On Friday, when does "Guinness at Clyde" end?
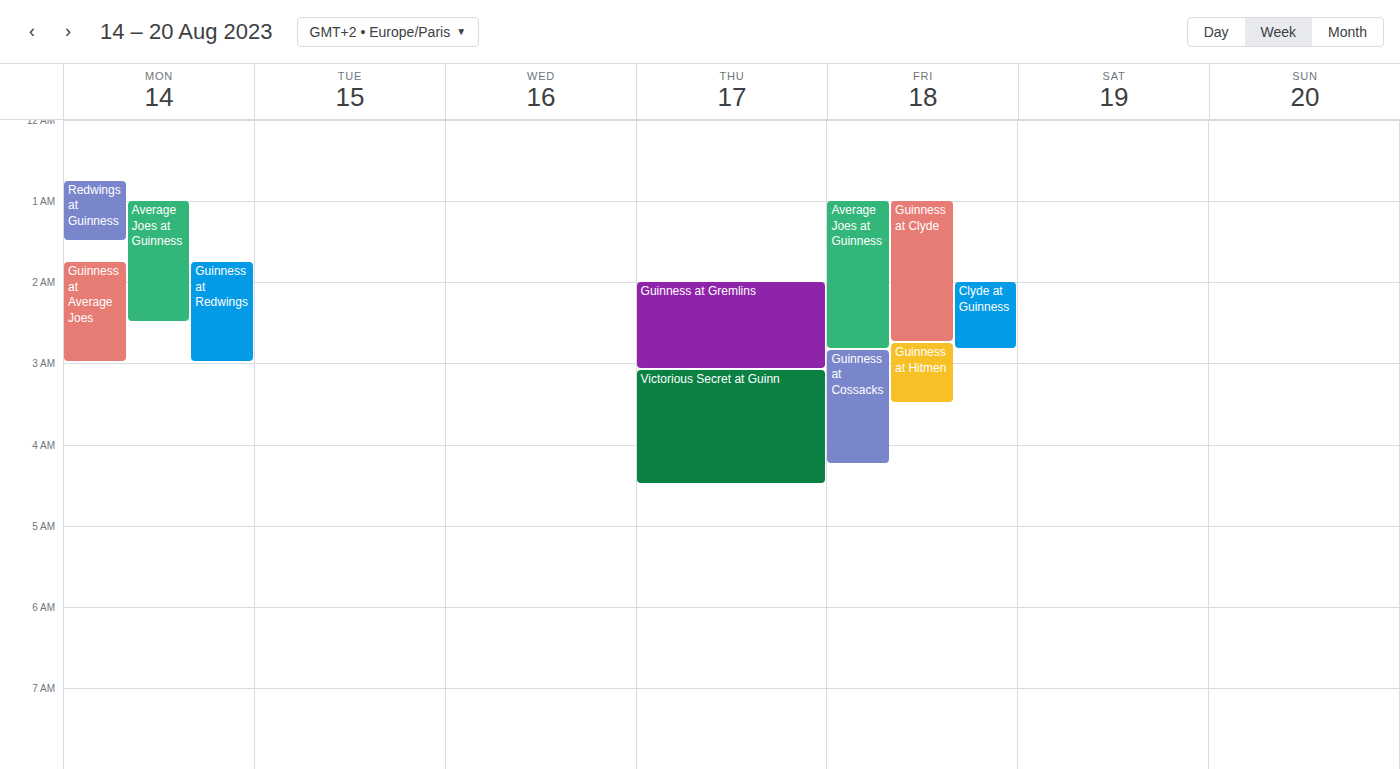
2:45 AM